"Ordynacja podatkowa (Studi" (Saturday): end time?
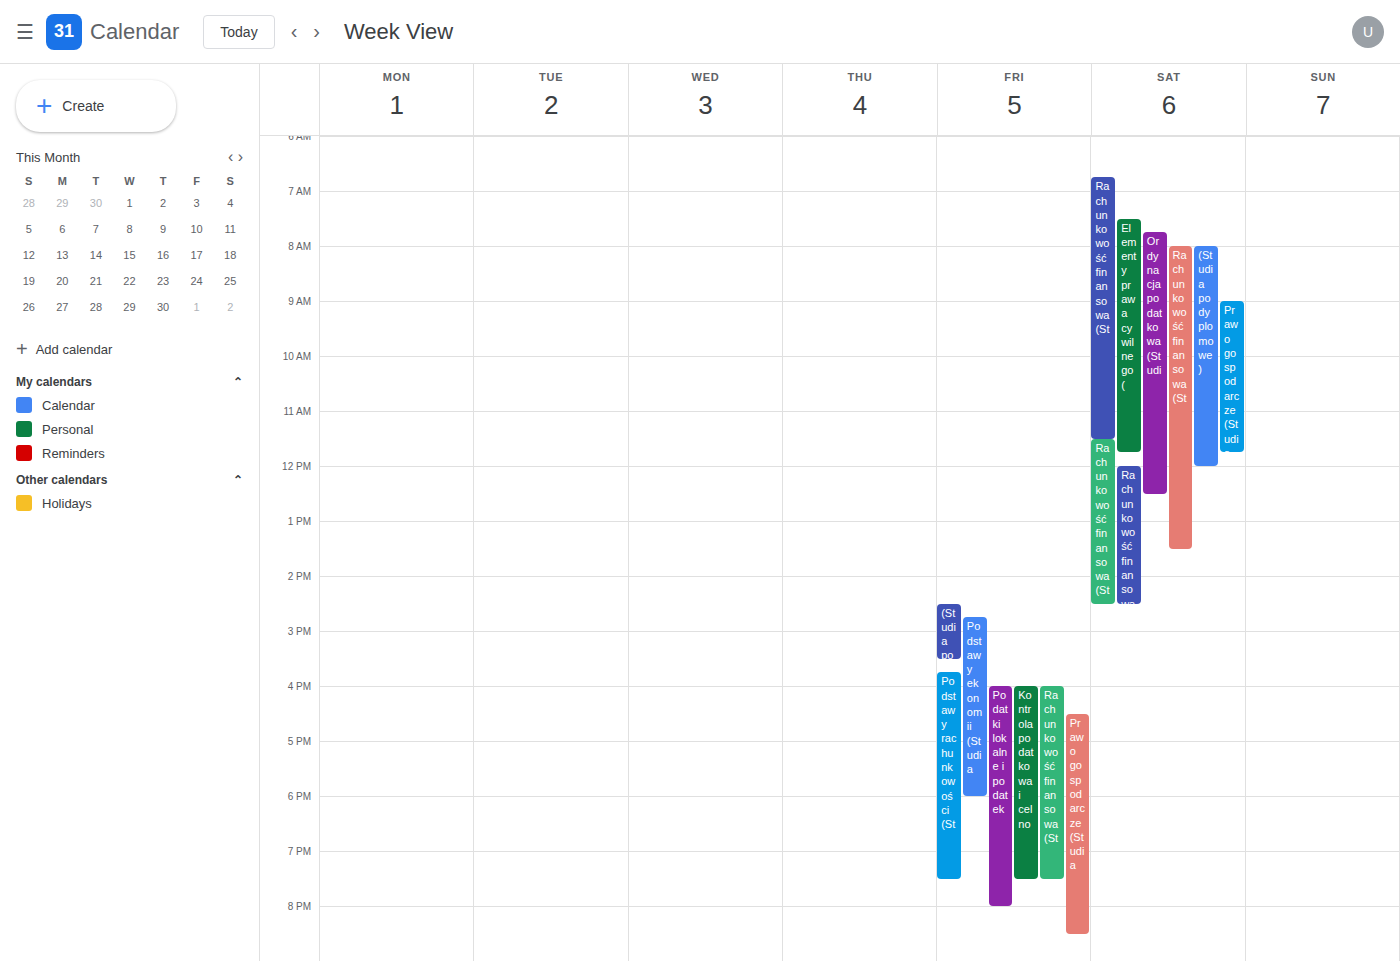
12:30